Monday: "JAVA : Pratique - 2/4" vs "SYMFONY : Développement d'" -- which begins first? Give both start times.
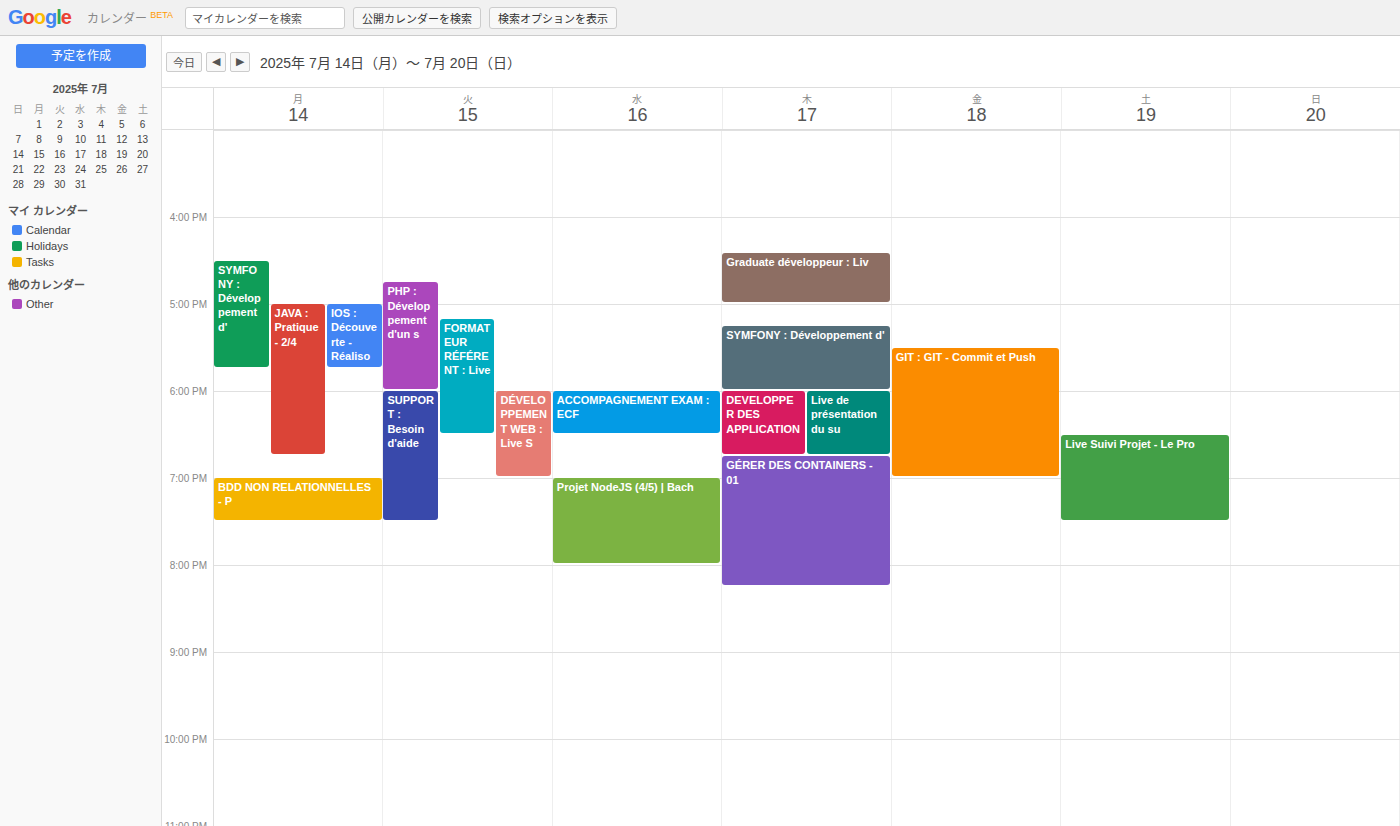
"SYMFONY : Développement d'" 4:30 PM; "JAVA : Pratique - 2/4" 5:00 PM.